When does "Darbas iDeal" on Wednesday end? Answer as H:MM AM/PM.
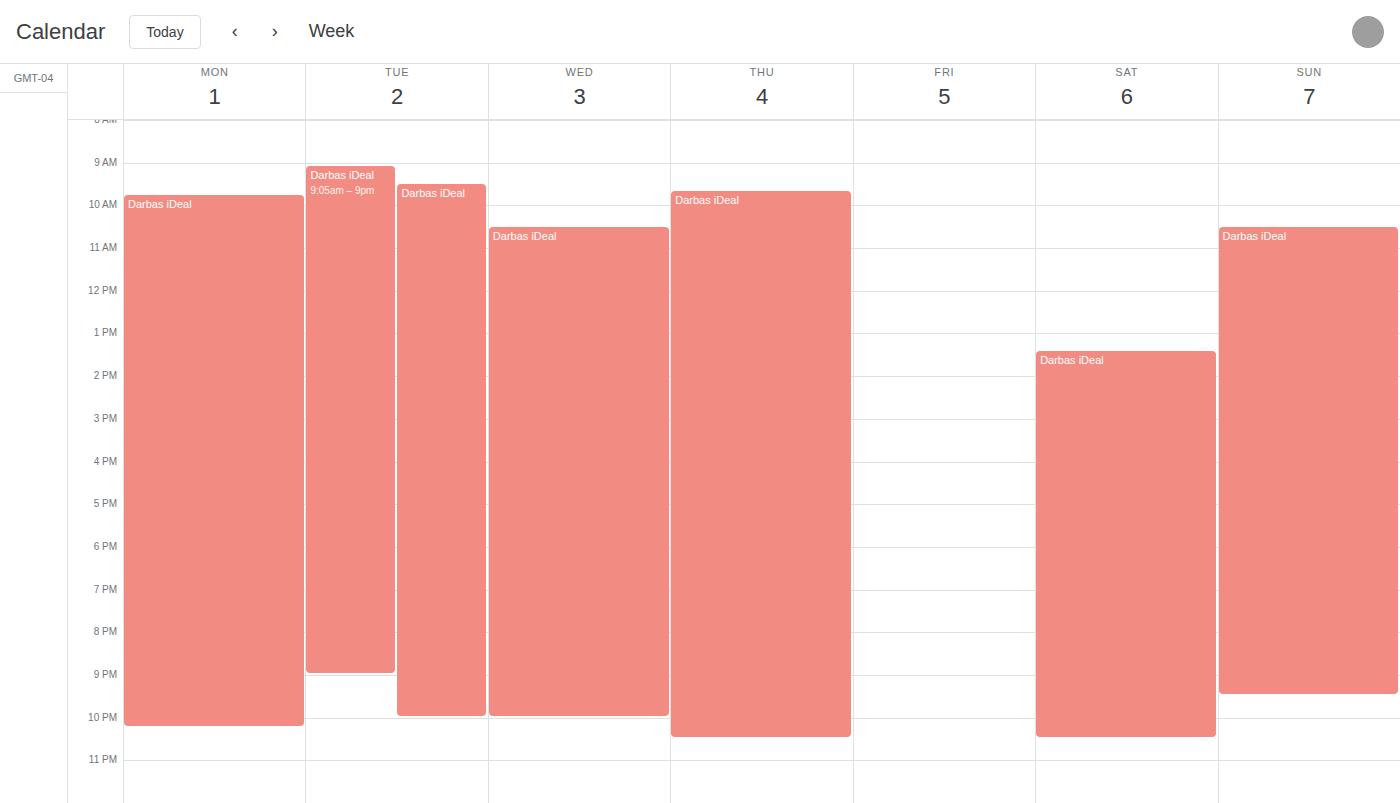
10:00 PM